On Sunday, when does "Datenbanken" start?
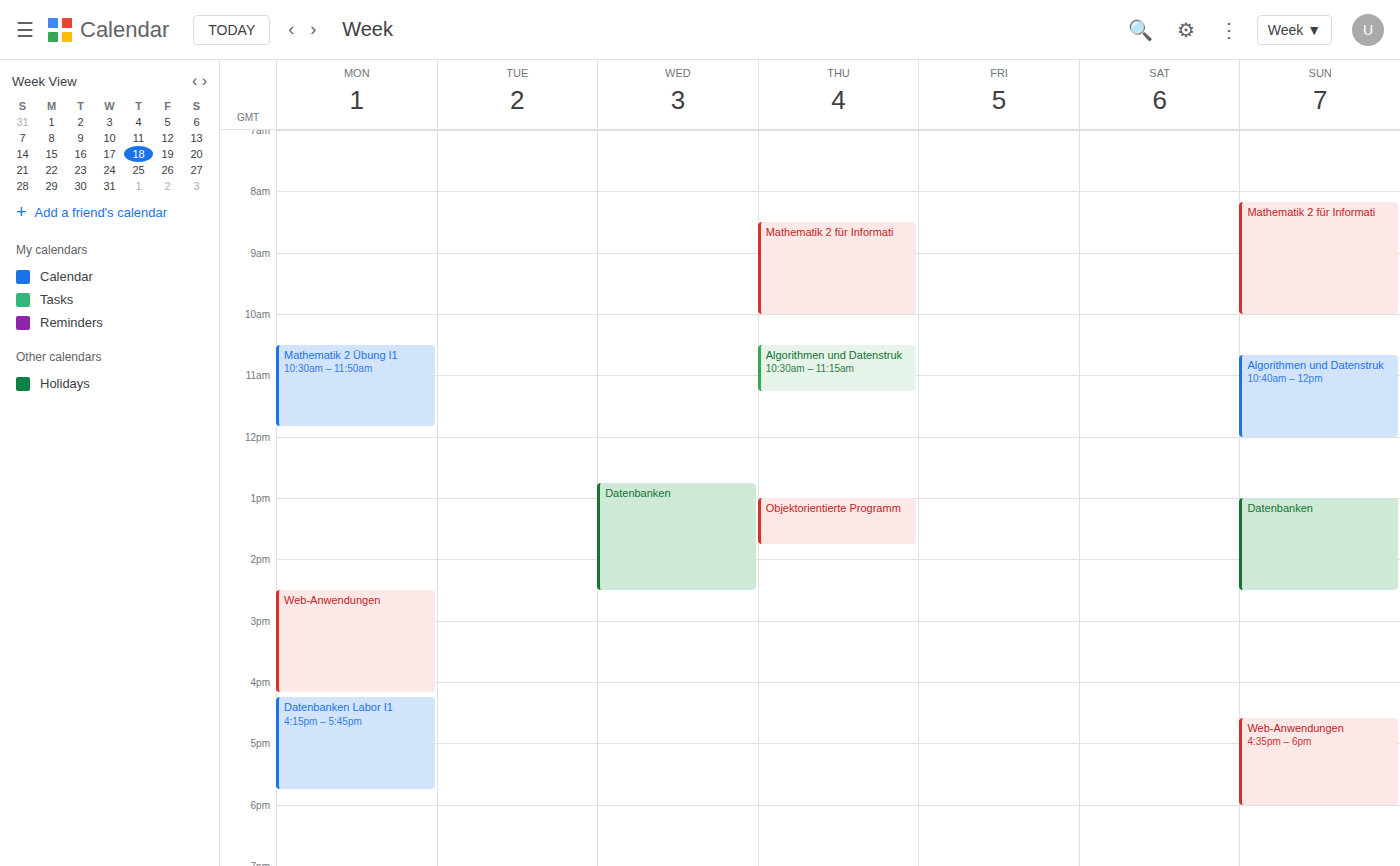
13:00